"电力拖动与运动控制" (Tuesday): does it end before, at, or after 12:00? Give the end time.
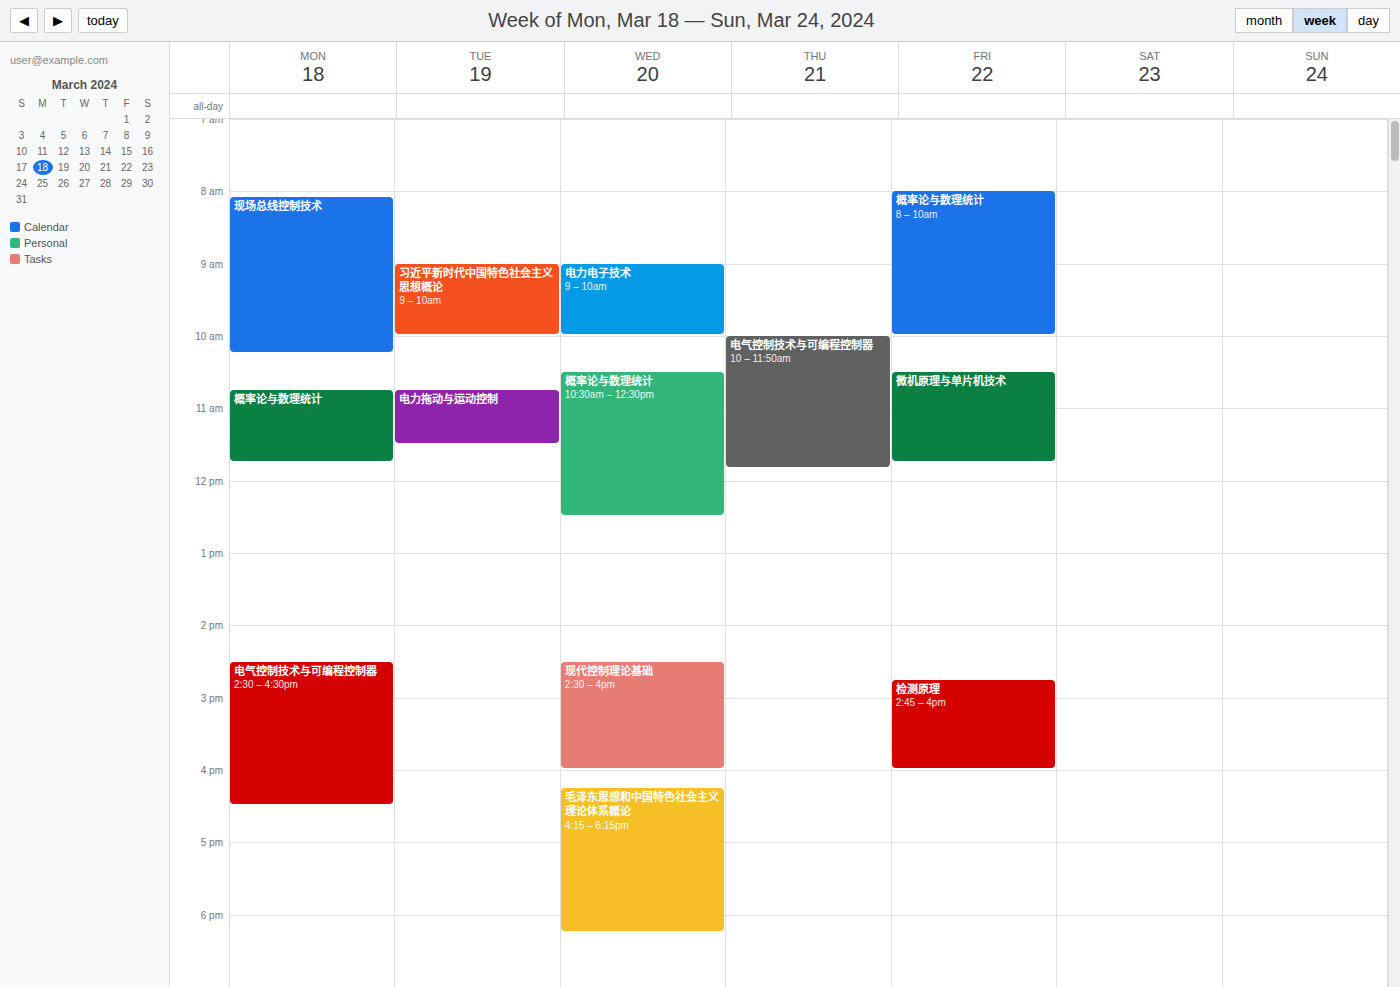
11:30 -- before 12:00, 30 minutes above the 12:00 line.